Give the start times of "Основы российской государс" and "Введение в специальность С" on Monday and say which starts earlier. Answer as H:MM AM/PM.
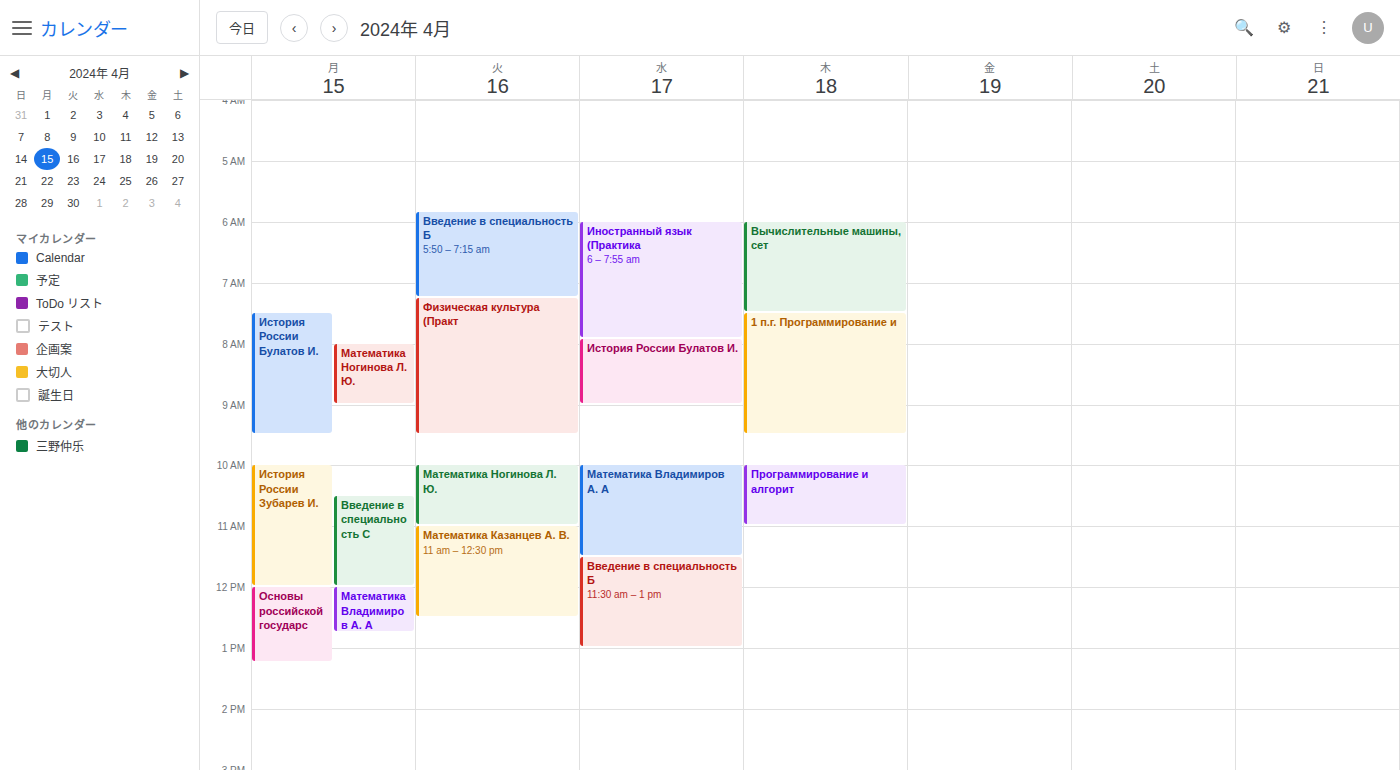
"Введение в специальность С" 10:30 AM; "Основы российской государс" 12:00 PM.